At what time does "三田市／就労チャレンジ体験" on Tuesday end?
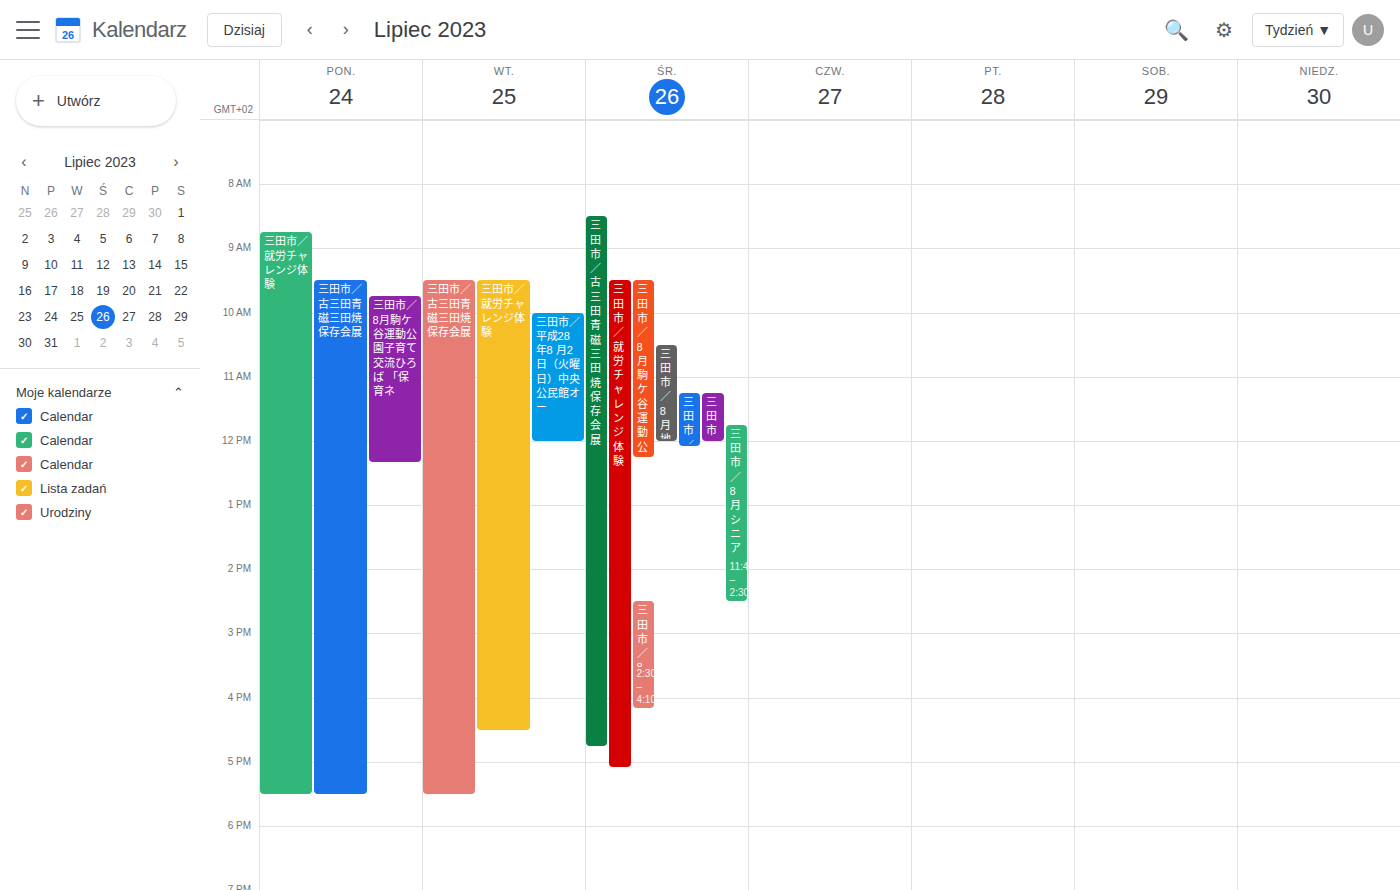
4:30 PM